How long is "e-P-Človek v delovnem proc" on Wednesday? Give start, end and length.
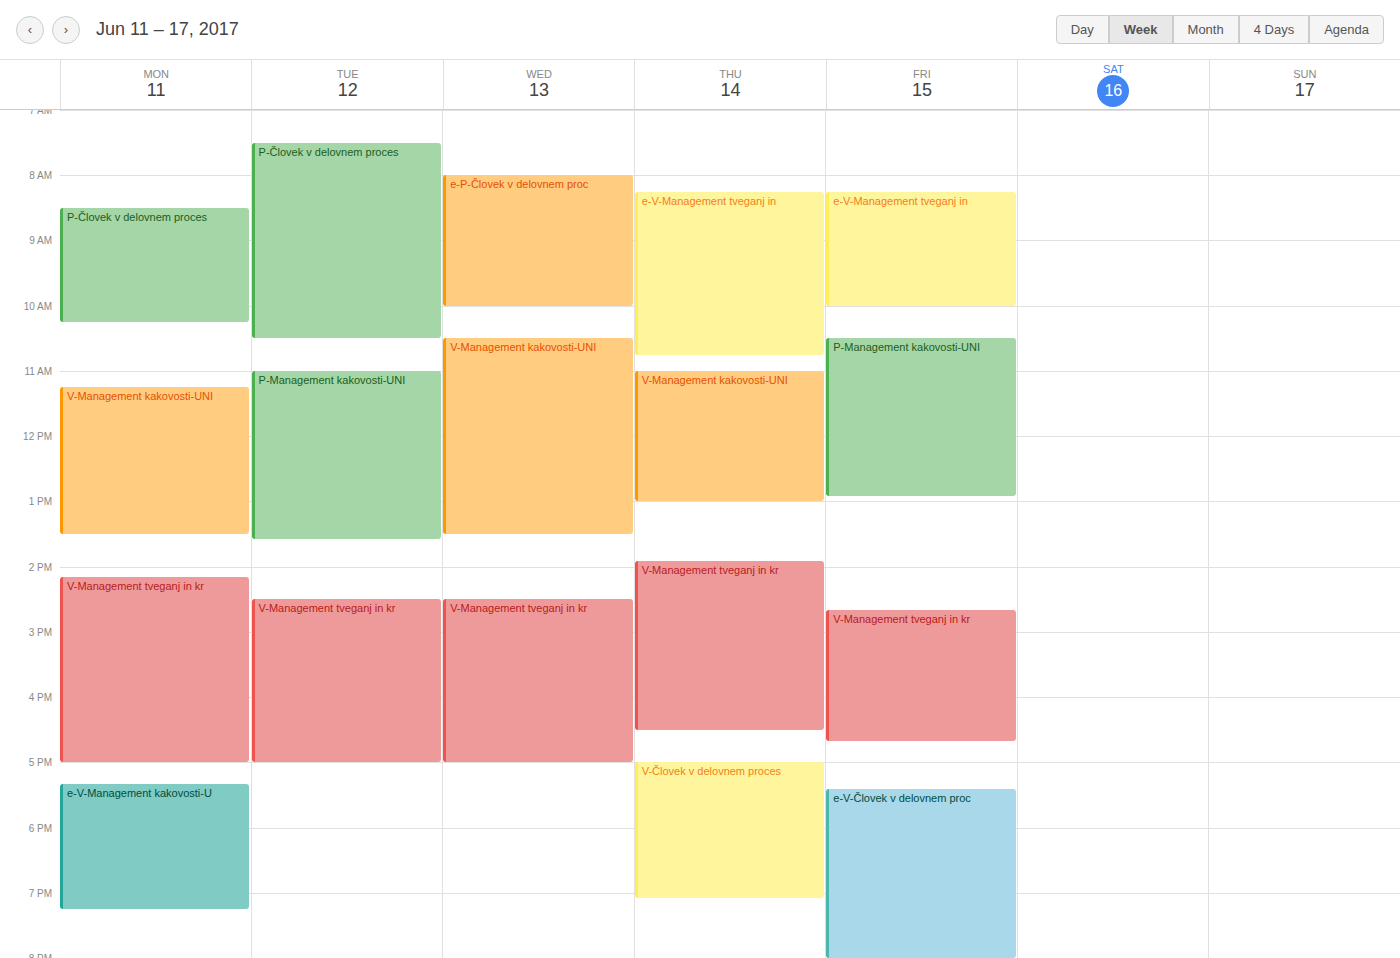
8:00 AM to 10:00 AM, 2 hours